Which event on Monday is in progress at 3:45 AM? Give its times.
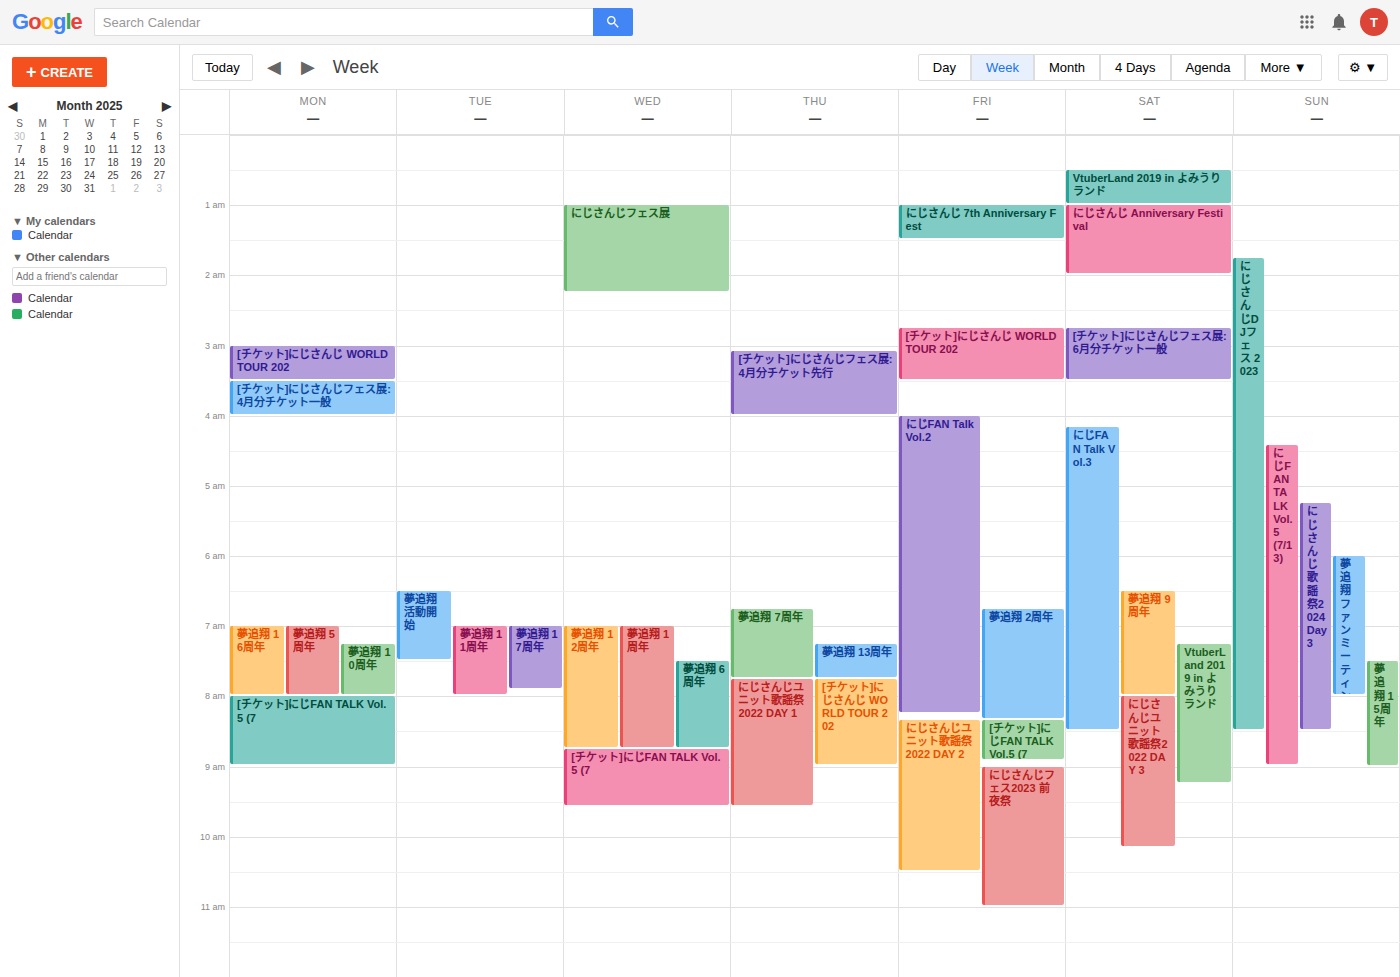
"[チケット]にじさんじフェス展: 4月分チケット一般", 3:30 AM to 4:00 AM